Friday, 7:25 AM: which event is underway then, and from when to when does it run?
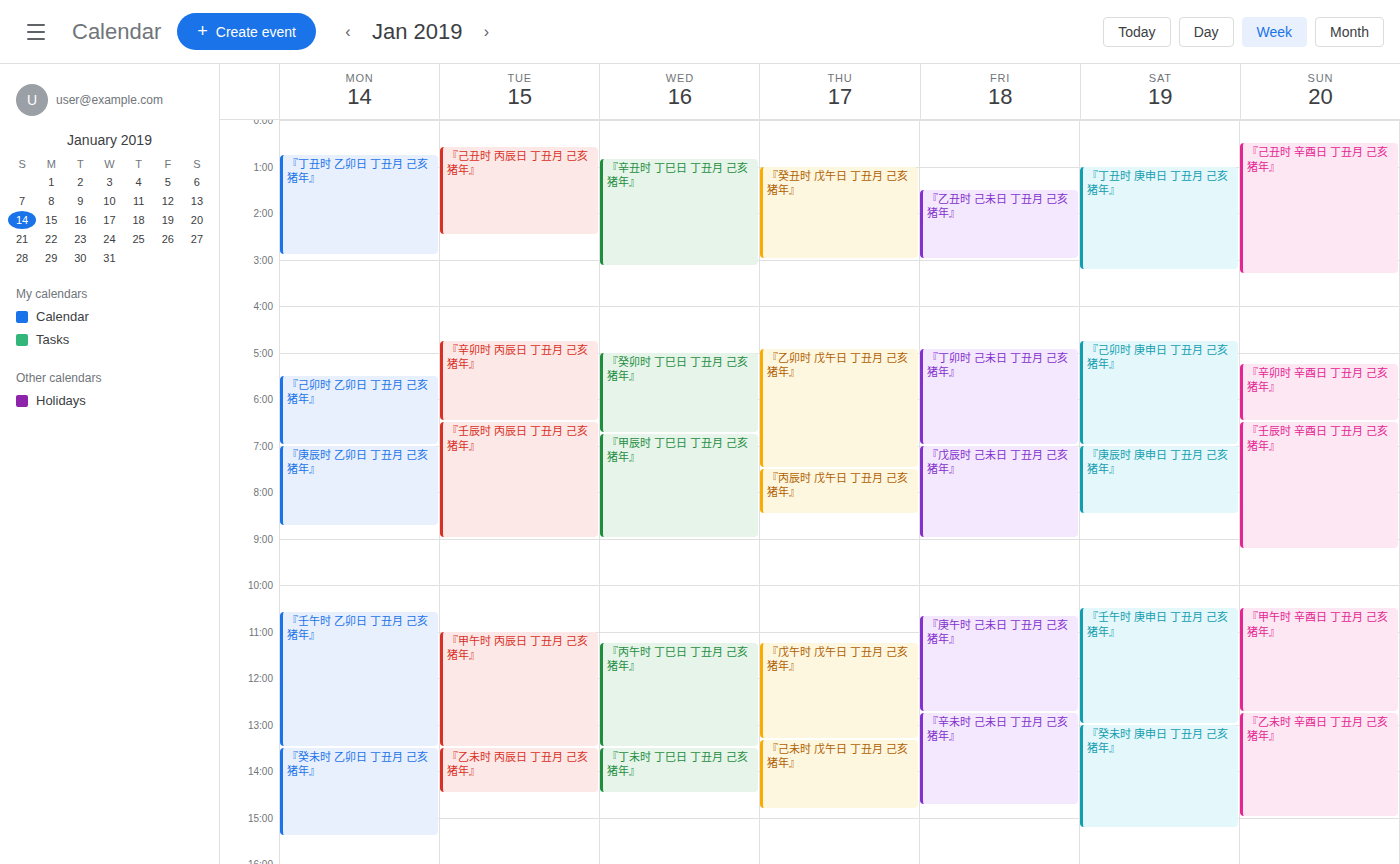
"『戊辰时 己未日 丁丑月 己亥猪年』", 7:00 AM to 9:00 AM